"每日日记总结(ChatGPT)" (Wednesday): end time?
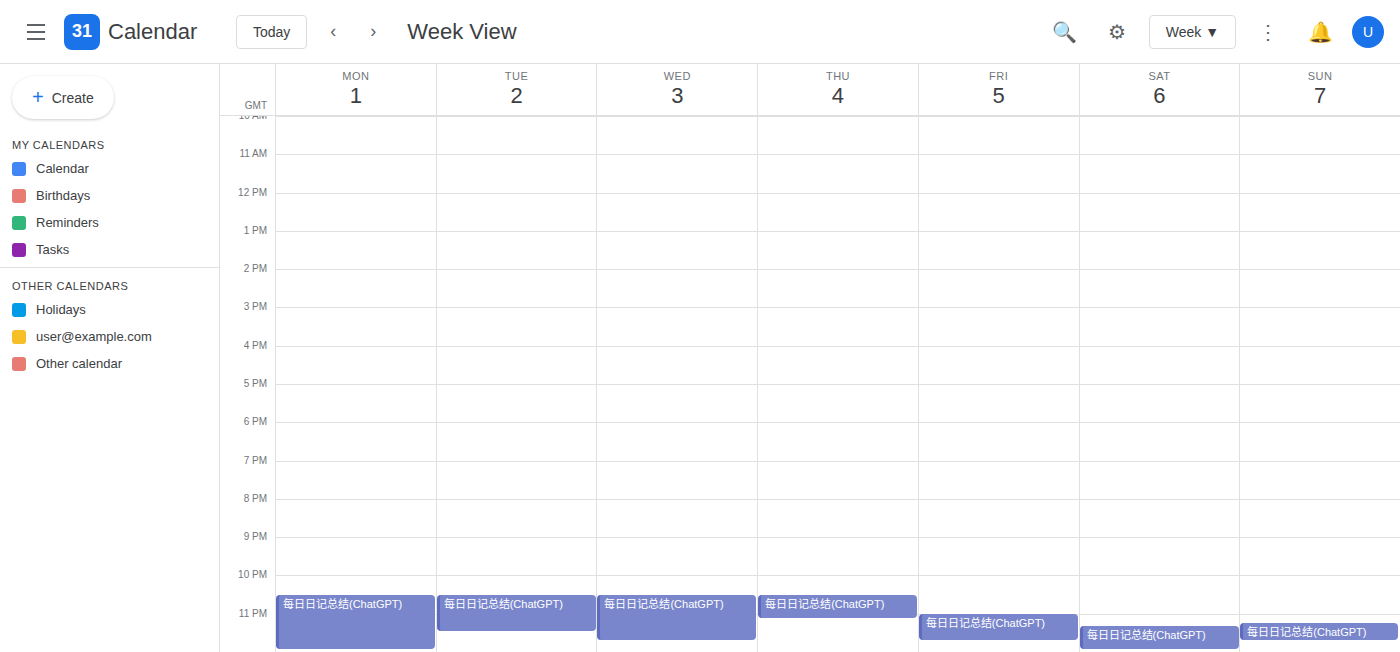
11:45 PM